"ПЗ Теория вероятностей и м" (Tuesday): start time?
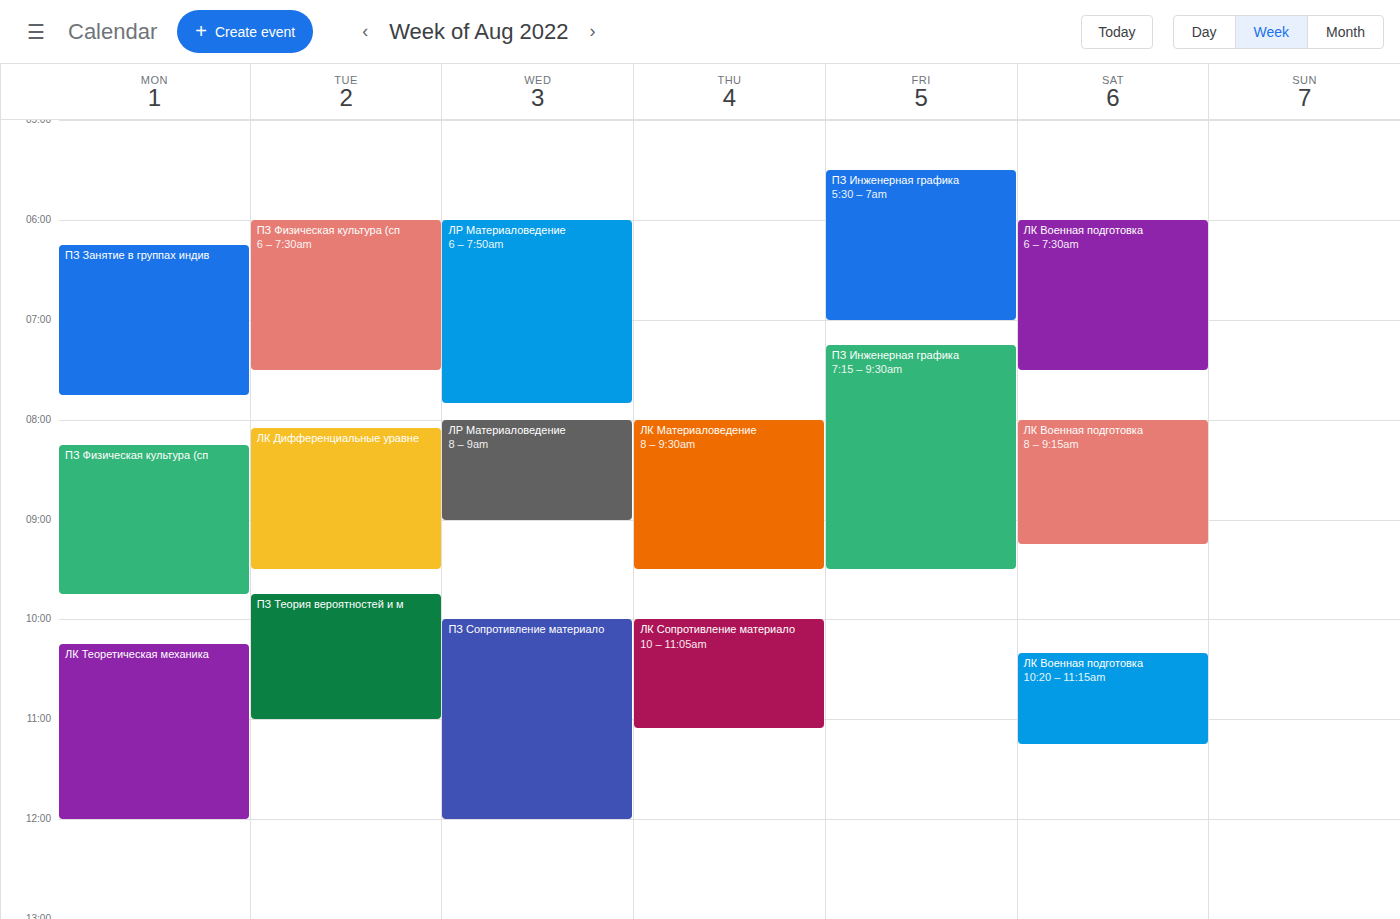
09:45